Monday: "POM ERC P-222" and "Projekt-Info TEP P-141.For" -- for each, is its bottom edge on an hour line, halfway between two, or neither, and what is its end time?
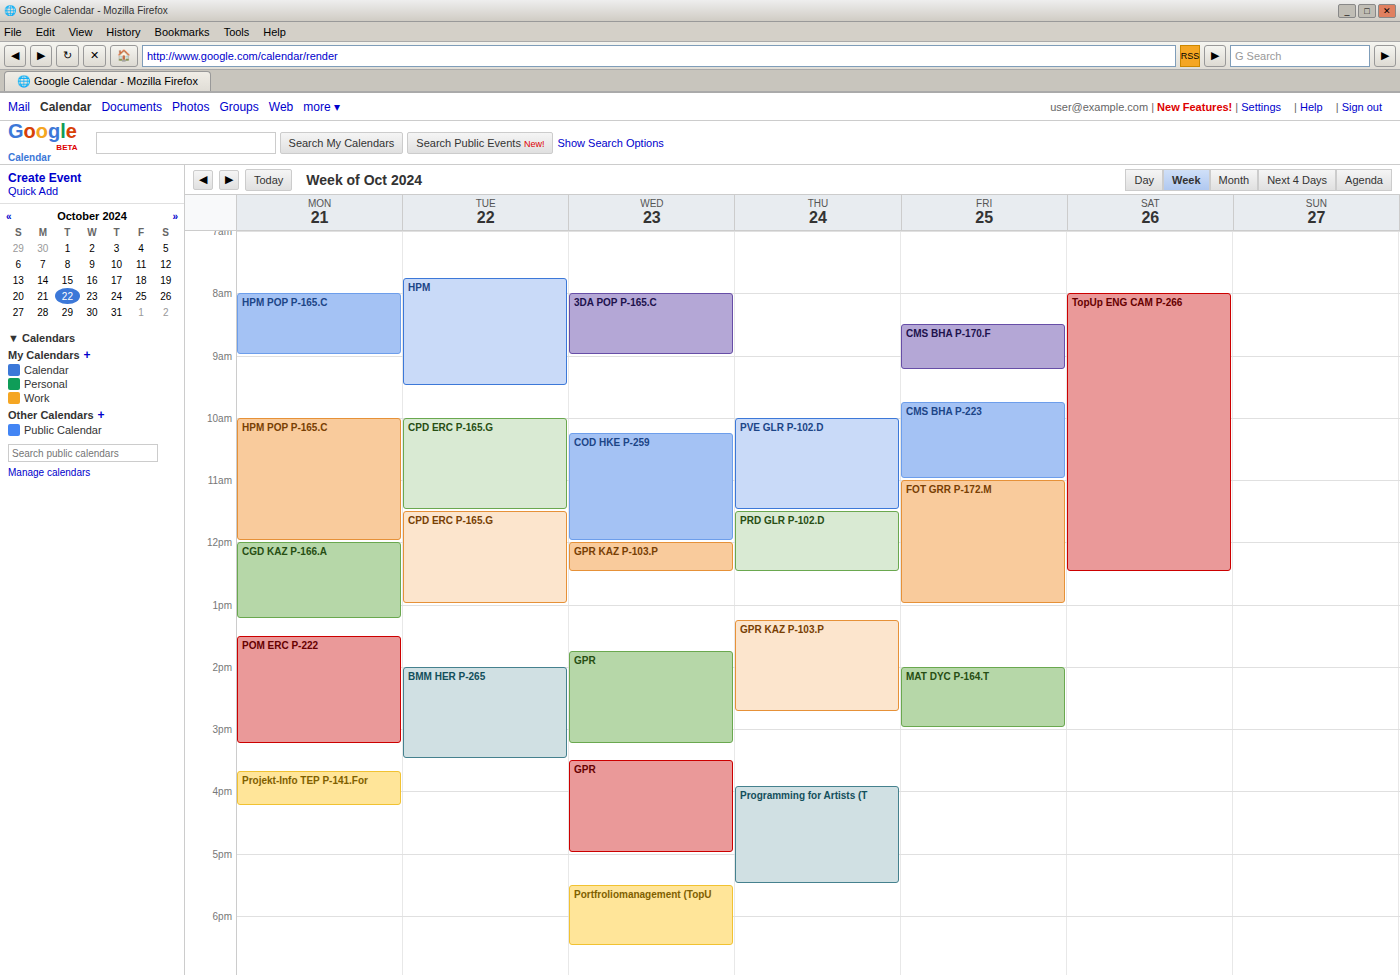
"POM ERC P-222": 3:15 PM, neither: a quarter of the way from the 3 PM line to the 4 PM line. "Projekt-Info TEP P-141.For": 4:15 PM, neither: a quarter of the way from the 4 PM line to the 5 PM line.